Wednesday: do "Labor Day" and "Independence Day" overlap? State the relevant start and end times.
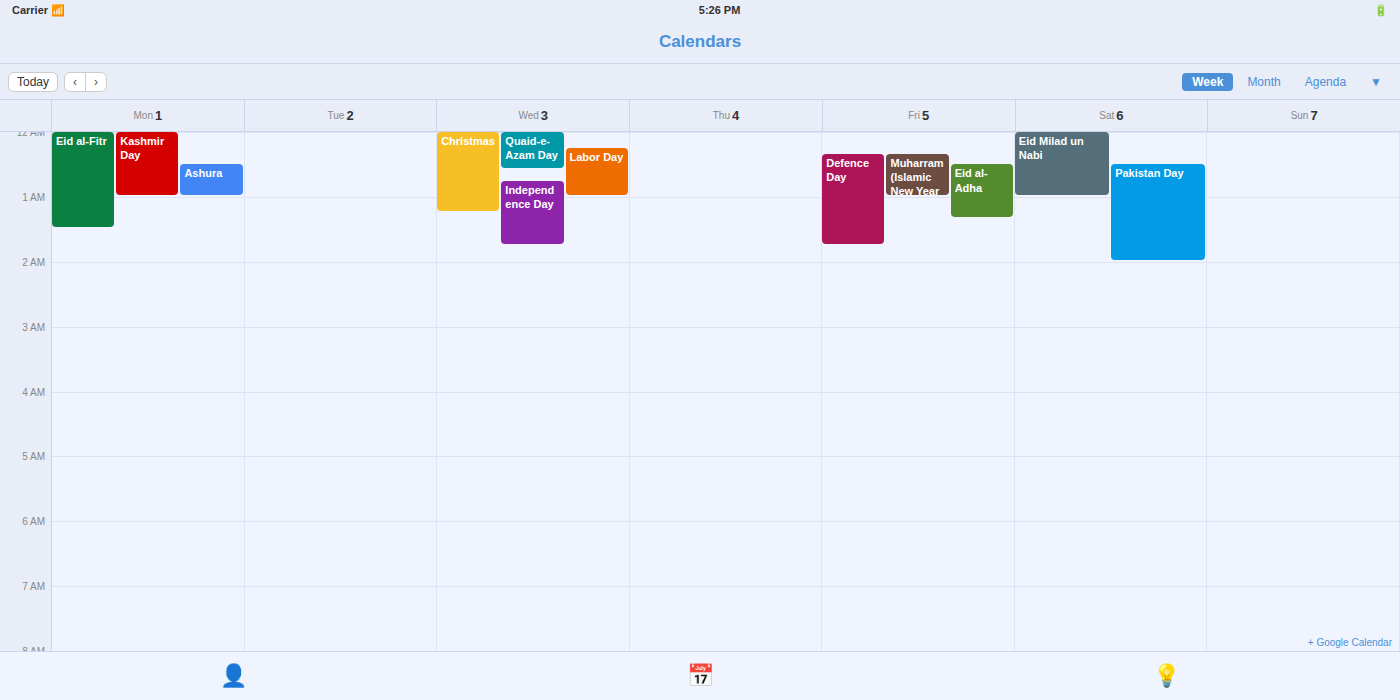
"Independence Day" starts at 12:45 AM, before "Labor Day" ends at 1:00 AM -- they overlap.